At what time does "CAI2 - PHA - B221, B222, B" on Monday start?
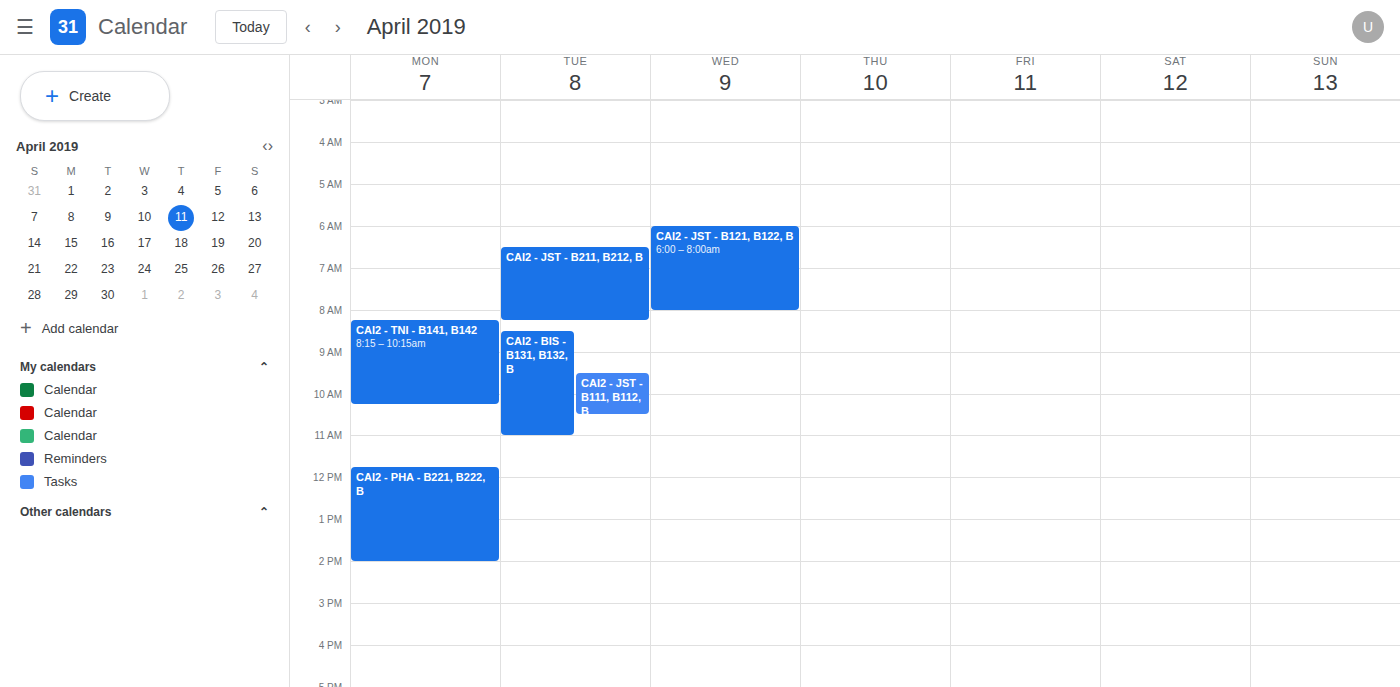
11:45 AM